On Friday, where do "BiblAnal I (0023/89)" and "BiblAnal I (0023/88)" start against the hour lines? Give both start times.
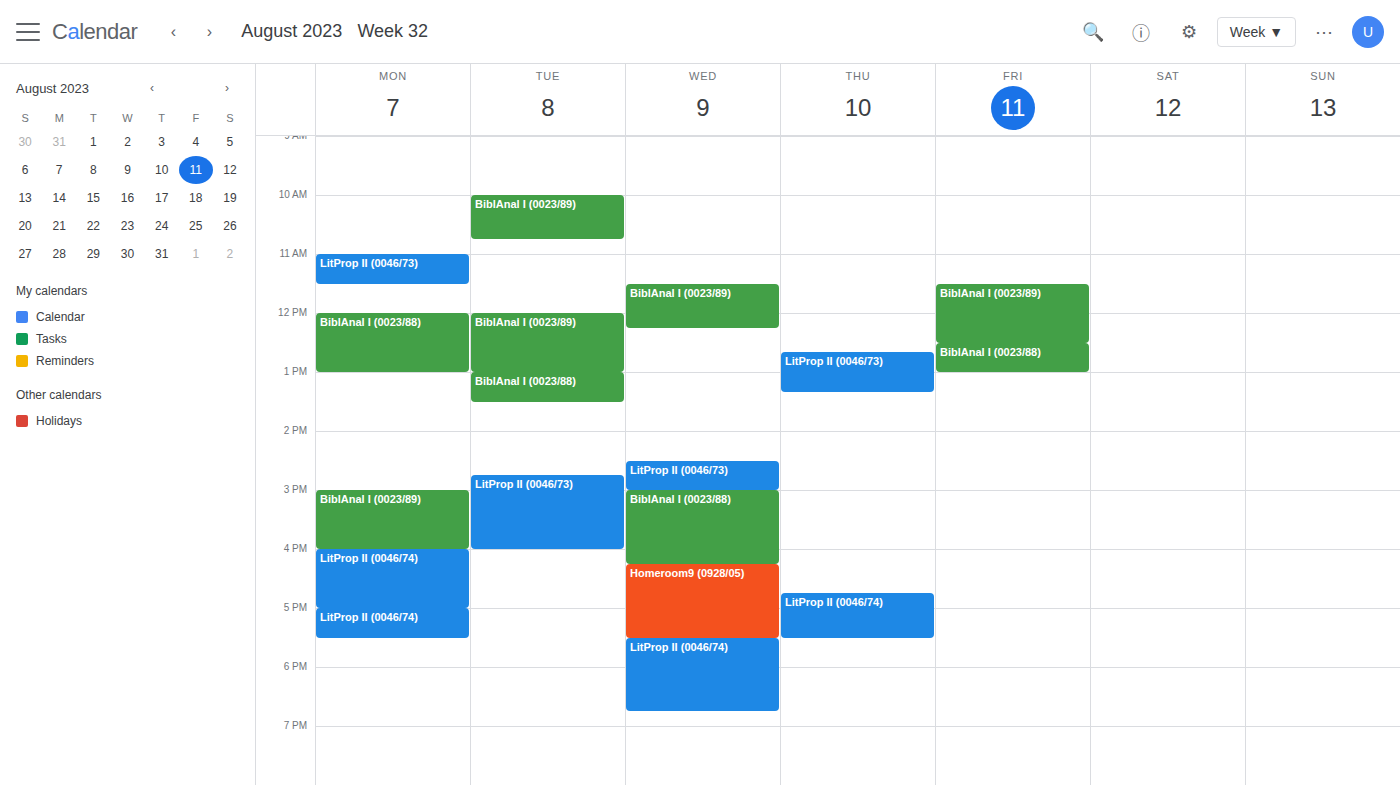
"BiblAnal I (0023/89)": 11:30 AM, halfway between the 11 AM and 12 PM lines. "BiblAnal I (0023/88)": 12:30 PM, halfway between the 12 PM and 1 PM lines.